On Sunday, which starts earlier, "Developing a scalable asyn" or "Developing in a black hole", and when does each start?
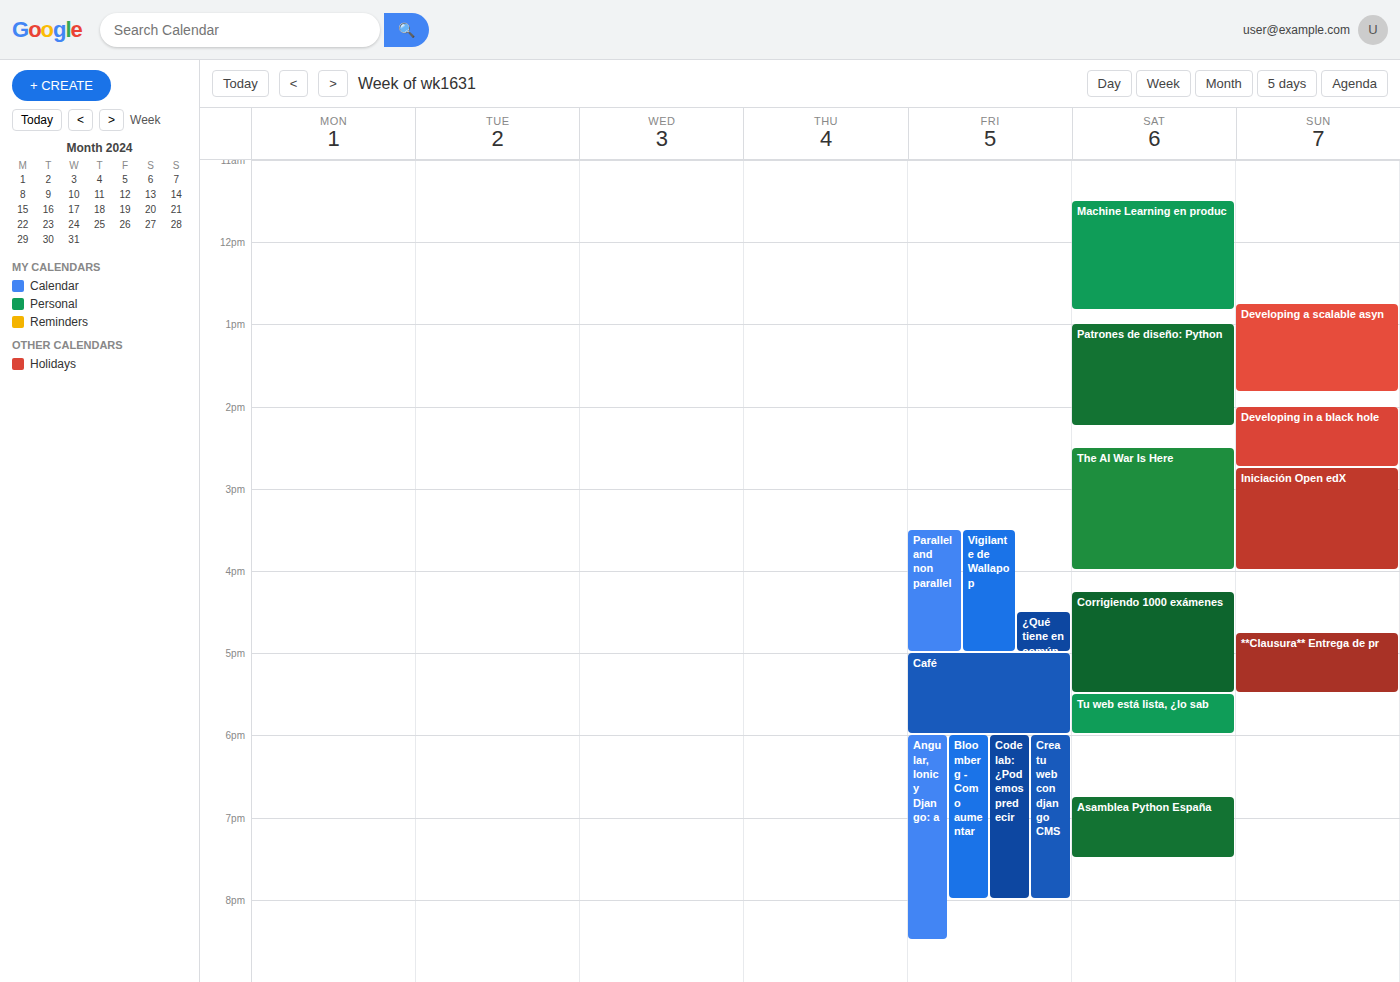
"Developing a scalable asyn" 12:45; "Developing in a black hole" 14:00.